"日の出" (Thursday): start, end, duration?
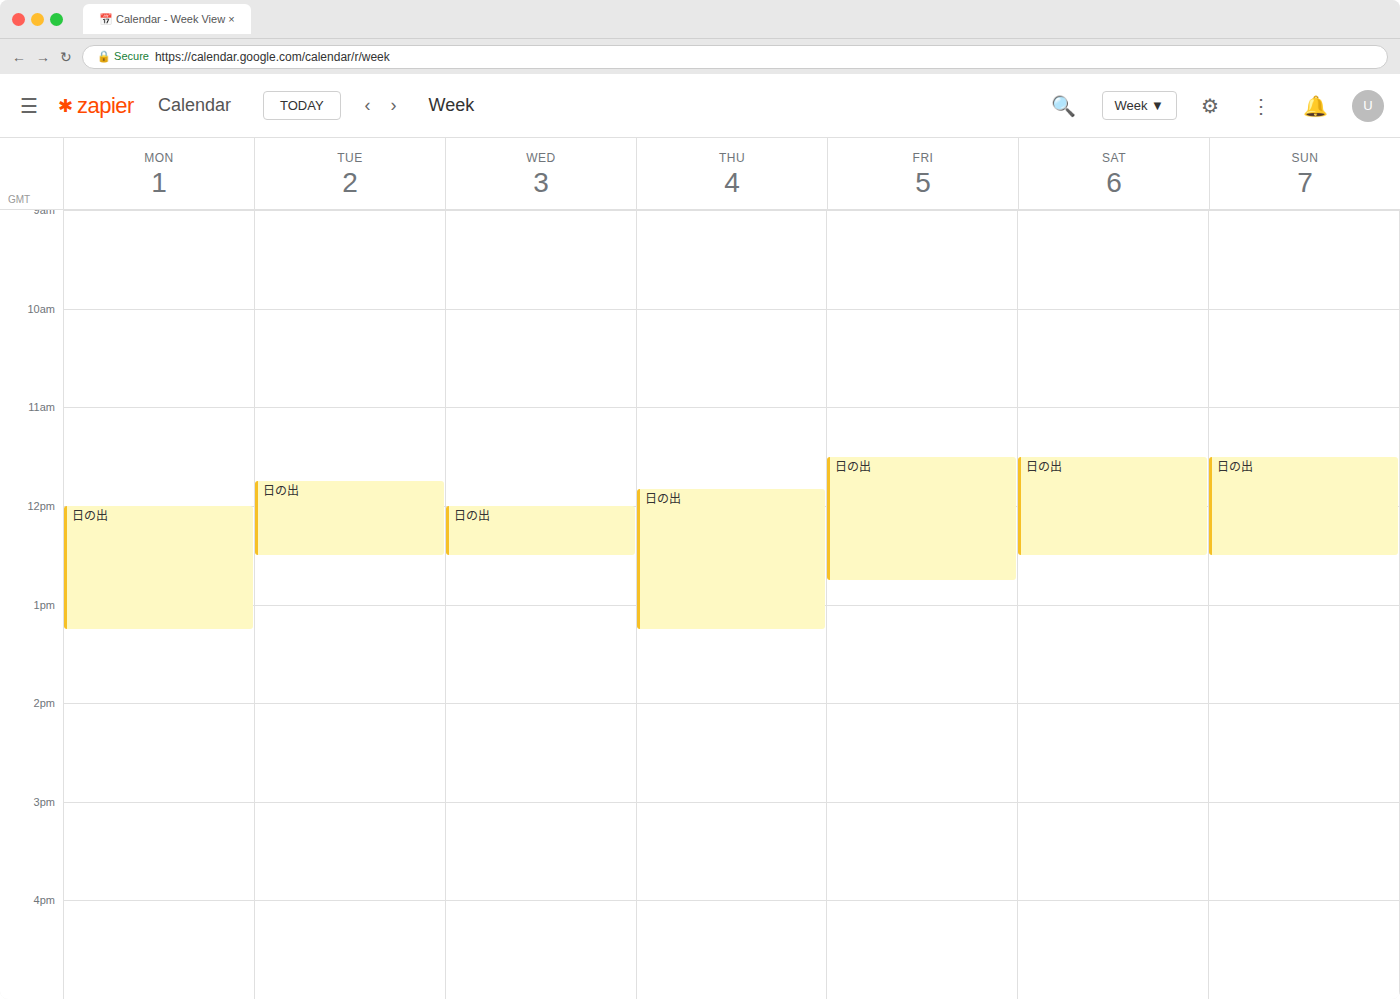
11:50 to 13:15, 1 hour 25 minutes